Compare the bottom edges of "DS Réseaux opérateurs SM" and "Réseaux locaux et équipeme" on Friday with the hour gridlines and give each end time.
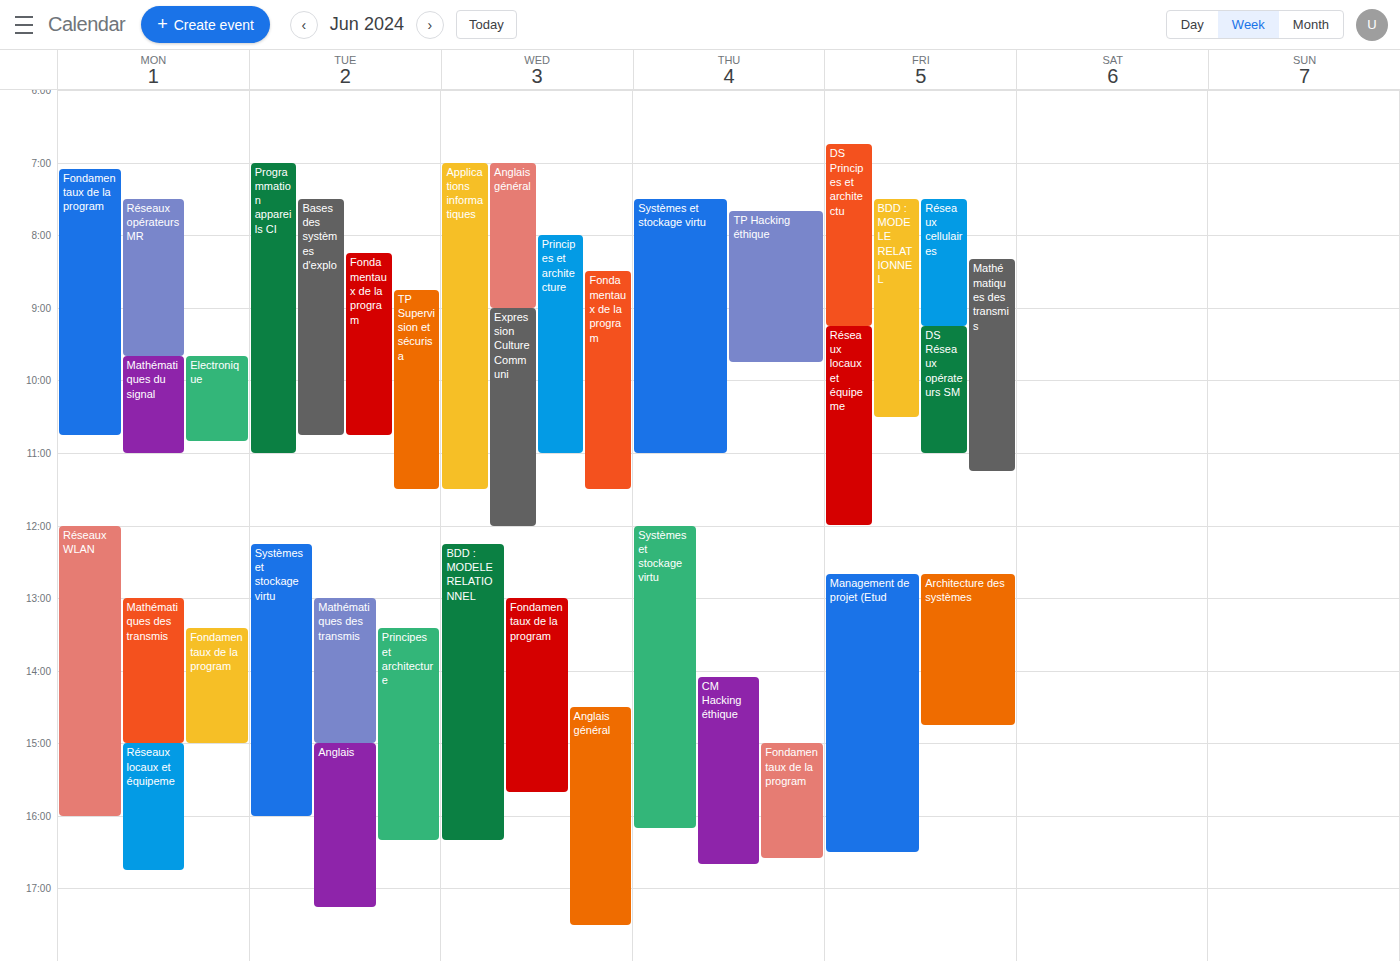
"DS Réseaux opérateurs SM": 11:00 AM, exactly on the 11 AM line. "Réseaux locaux et équipeme": 12:00 PM, exactly on the 12 PM line.